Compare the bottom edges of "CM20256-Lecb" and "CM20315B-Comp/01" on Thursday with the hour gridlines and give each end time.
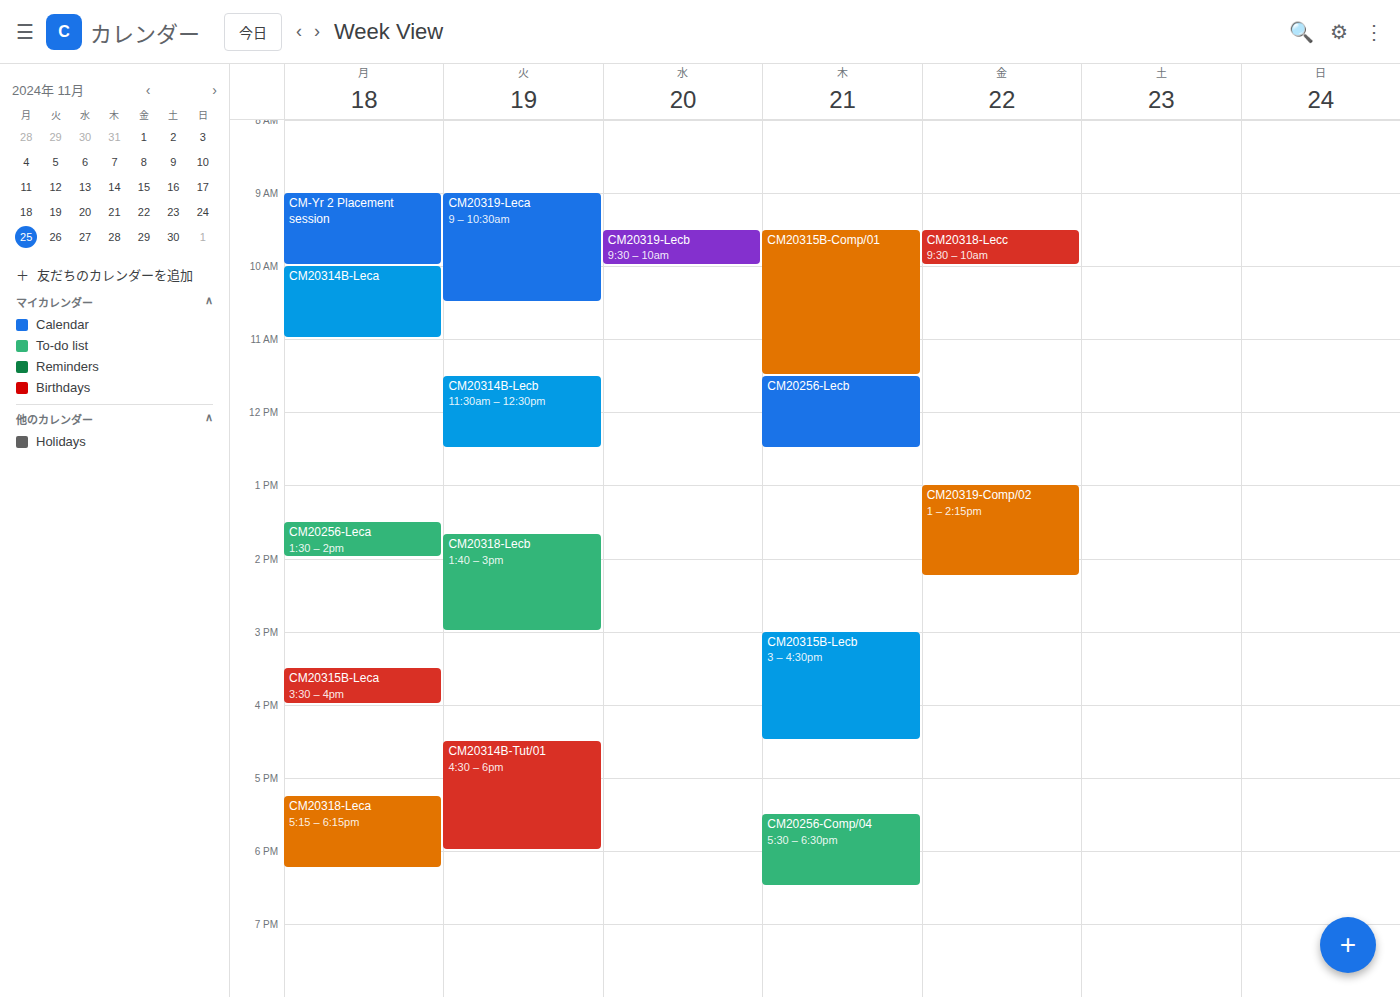
"CM20256-Lecb": 12:30 PM, halfway between the 12 PM and 1 PM lines. "CM20315B-Comp/01": 11:30 AM, halfway between the 11 AM and 12 PM lines.